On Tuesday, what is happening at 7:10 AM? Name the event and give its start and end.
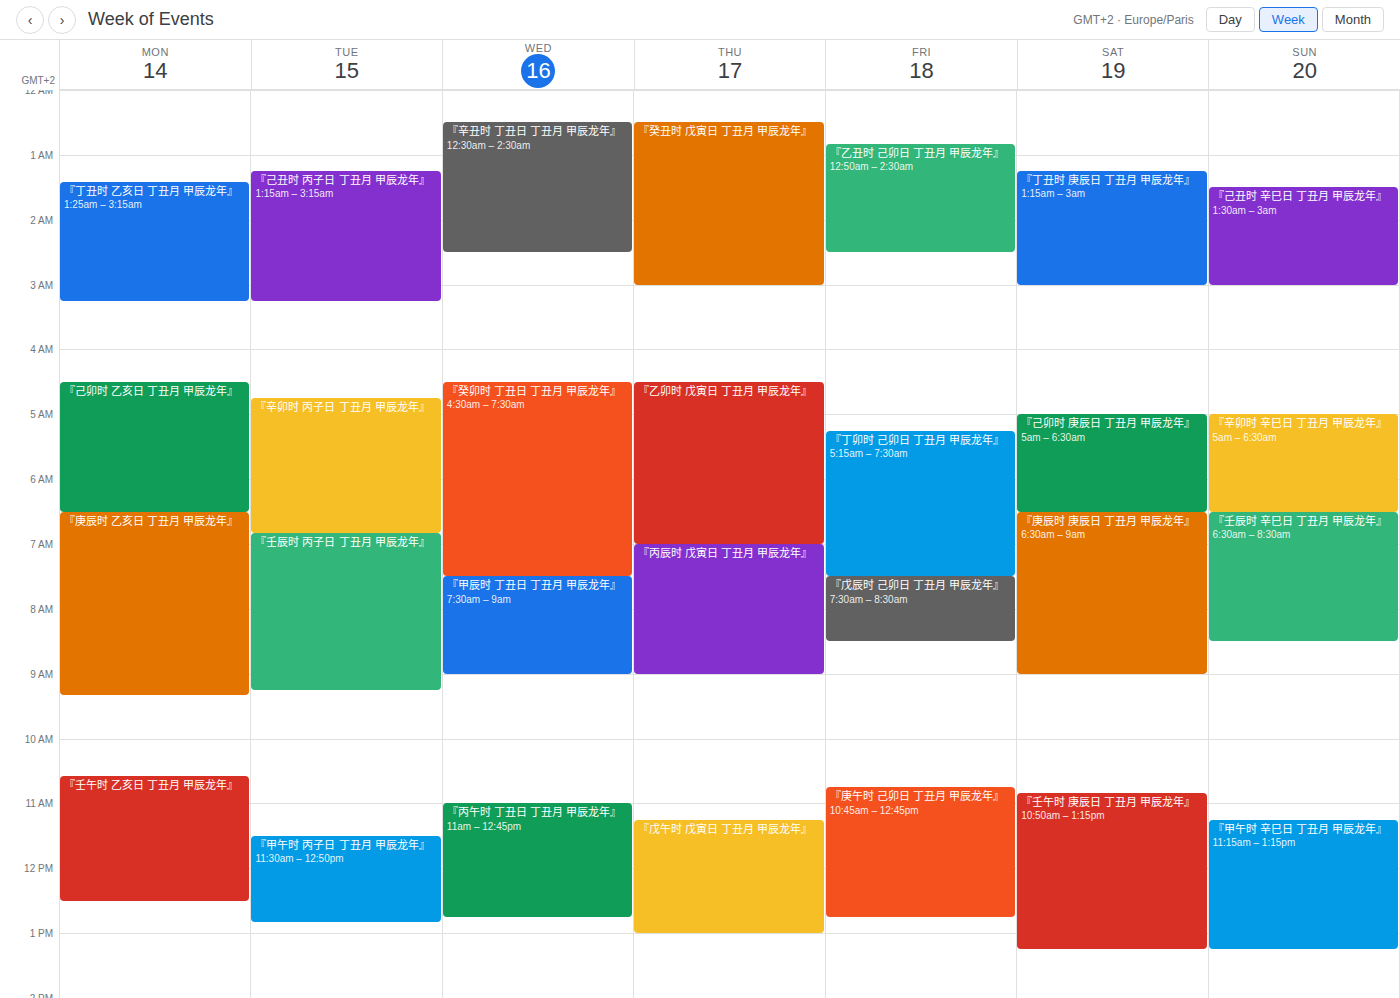
"『壬辰时 丙子日 丁丑月 甲辰龙年』", 6:50 AM to 9:15 AM